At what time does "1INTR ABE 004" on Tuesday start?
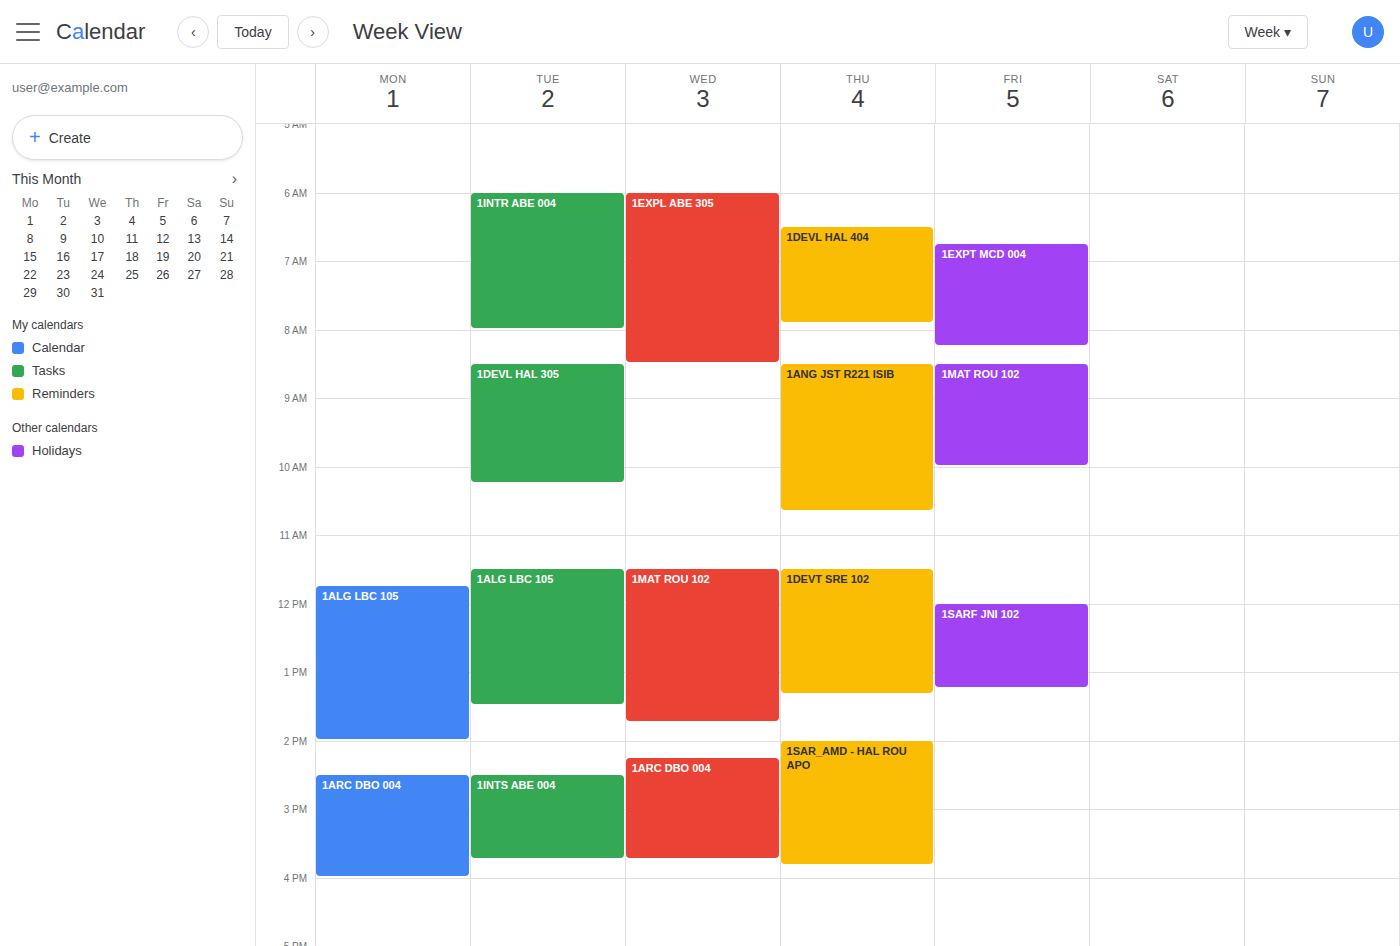
6:00 AM